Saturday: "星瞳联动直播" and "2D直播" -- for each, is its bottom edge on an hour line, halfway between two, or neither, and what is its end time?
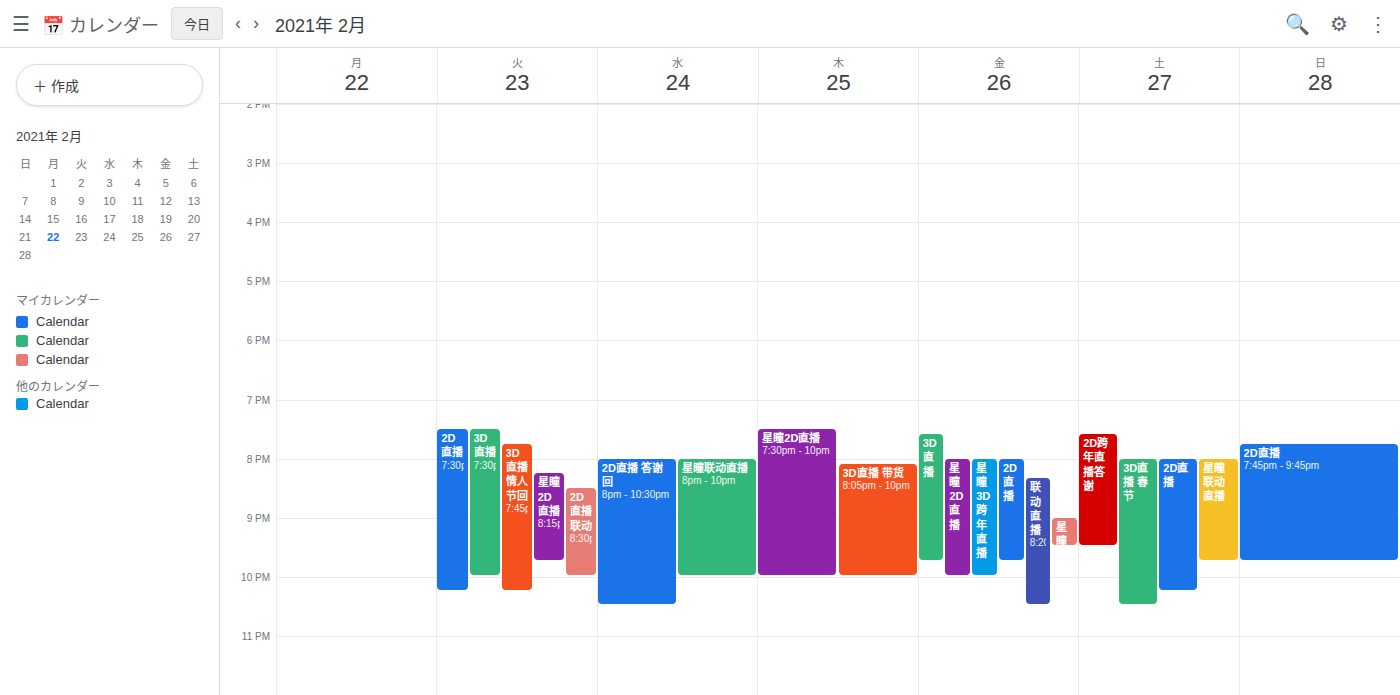
"星瞳联动直播": 9:45 PM, neither: three quarters of the way from the 9 PM line to the 10 PM line. "2D直播": 10:15 PM, neither: a quarter of the way from the 10 PM line to the 11 PM line.